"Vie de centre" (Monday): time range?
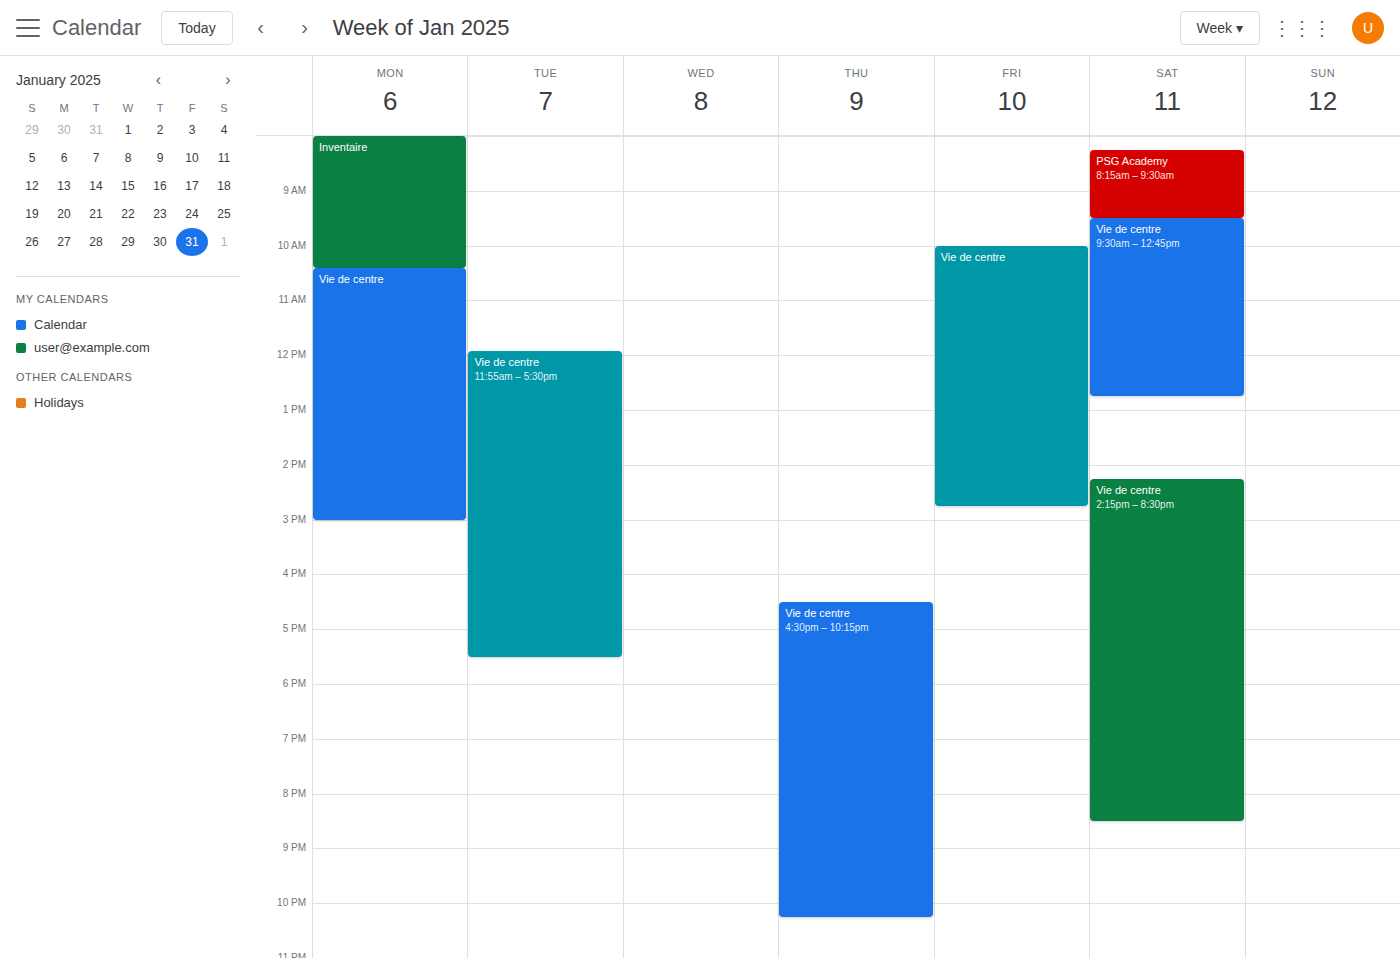
10:25 AM to 3:00 PM